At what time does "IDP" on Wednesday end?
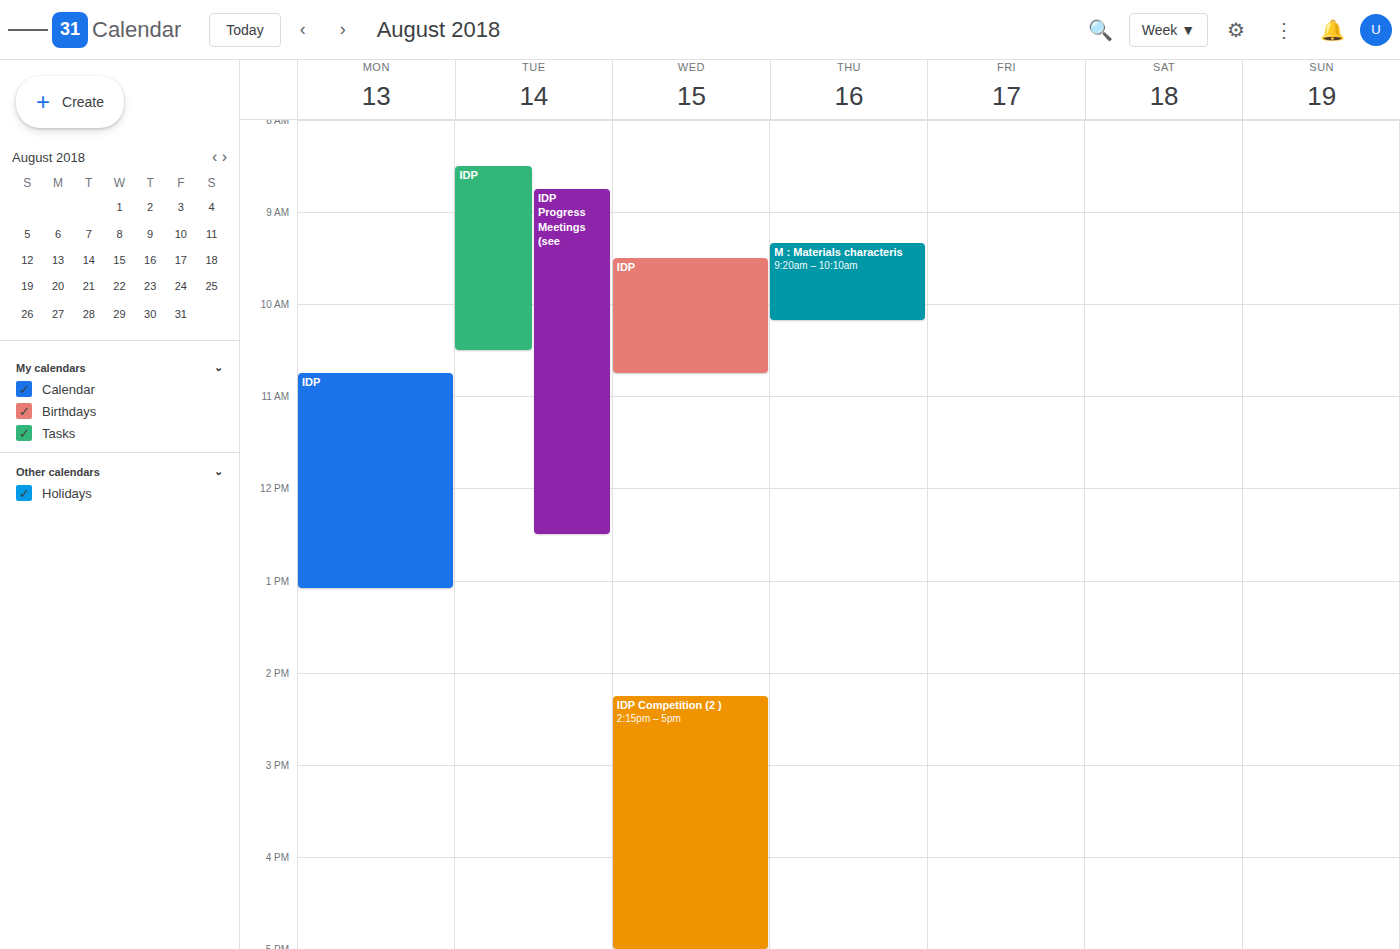
10:45 AM